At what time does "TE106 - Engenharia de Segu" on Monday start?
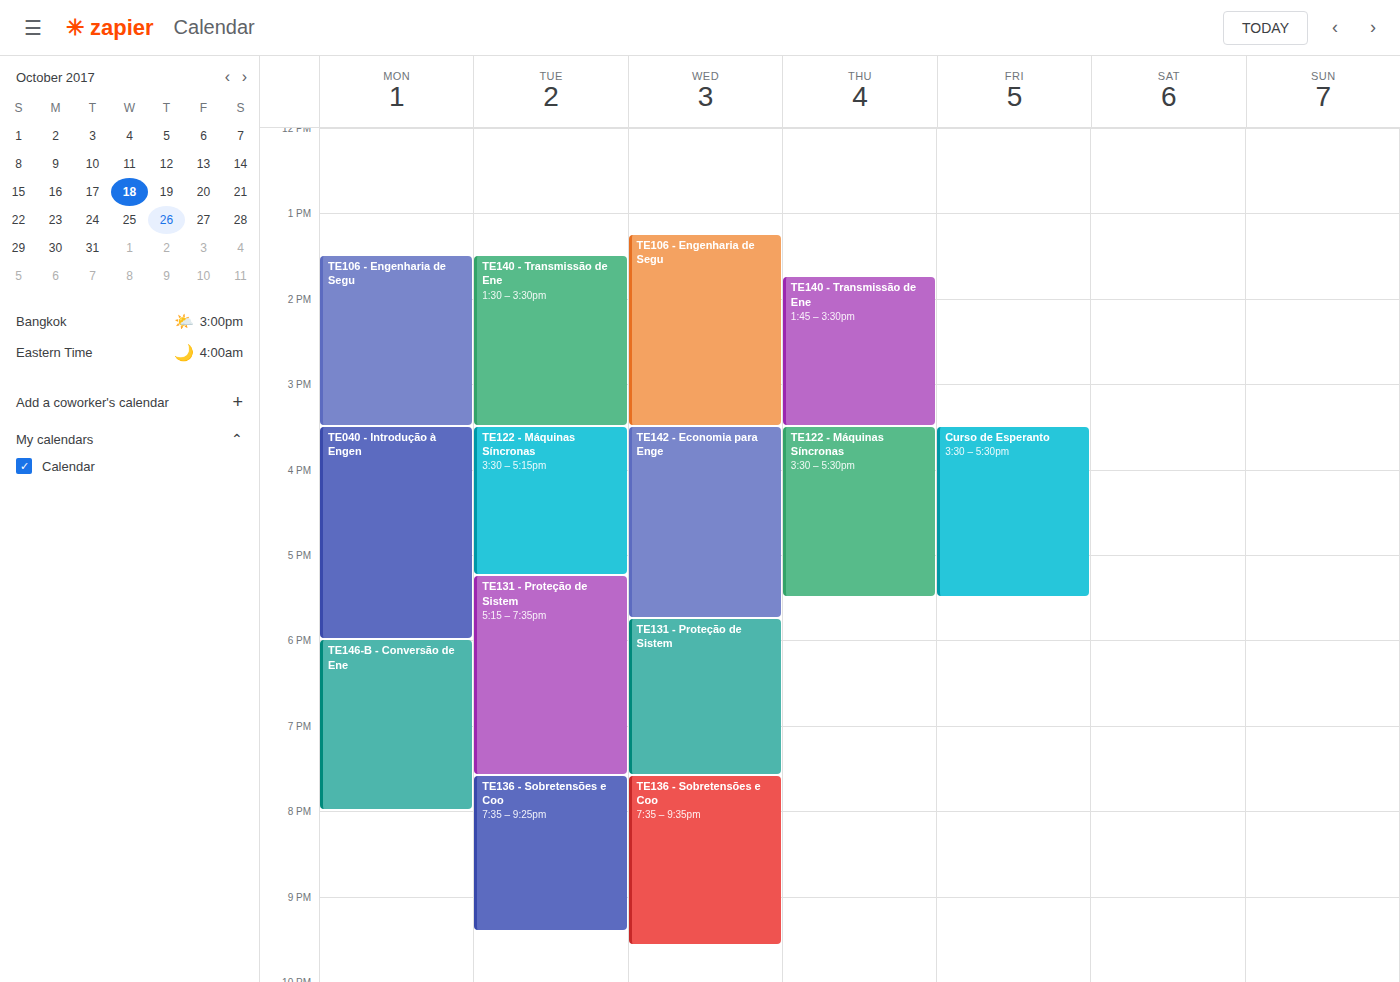
1:30 PM